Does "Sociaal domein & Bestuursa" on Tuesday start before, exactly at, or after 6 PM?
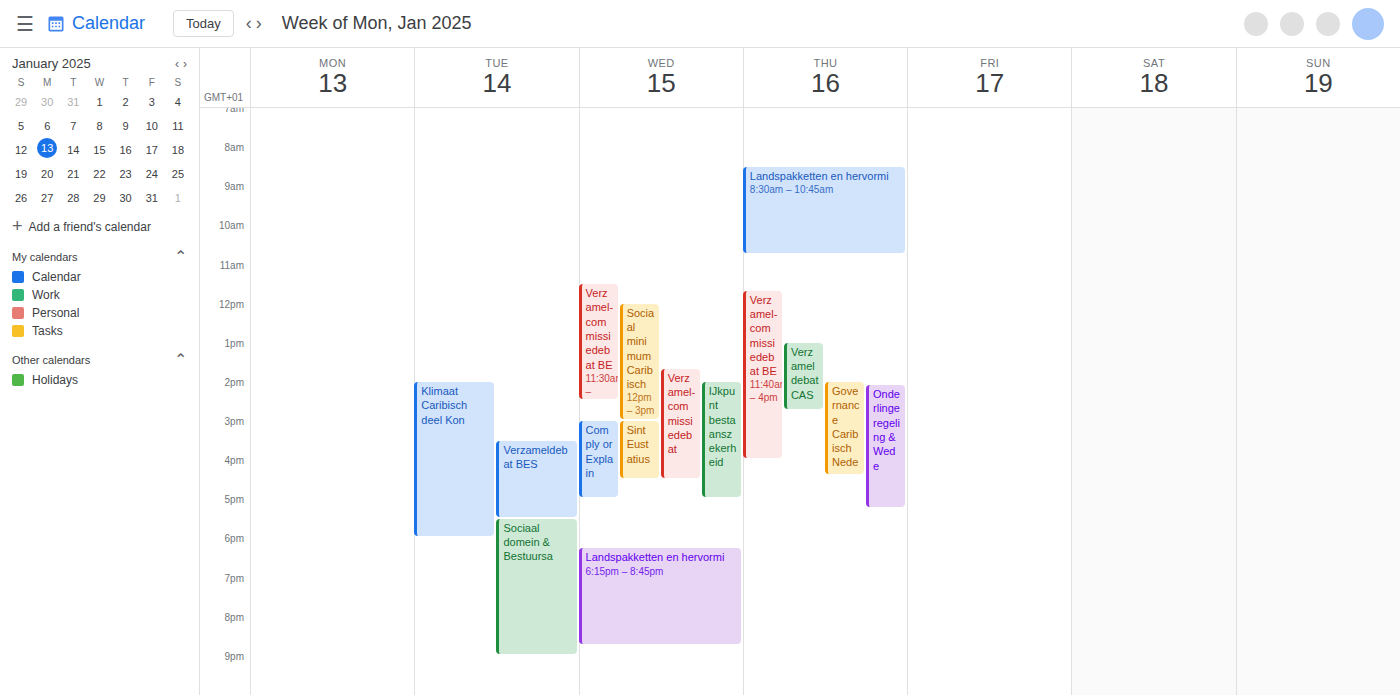
5:30 PM -- before 6 PM, 30 minutes above the 6 PM line.